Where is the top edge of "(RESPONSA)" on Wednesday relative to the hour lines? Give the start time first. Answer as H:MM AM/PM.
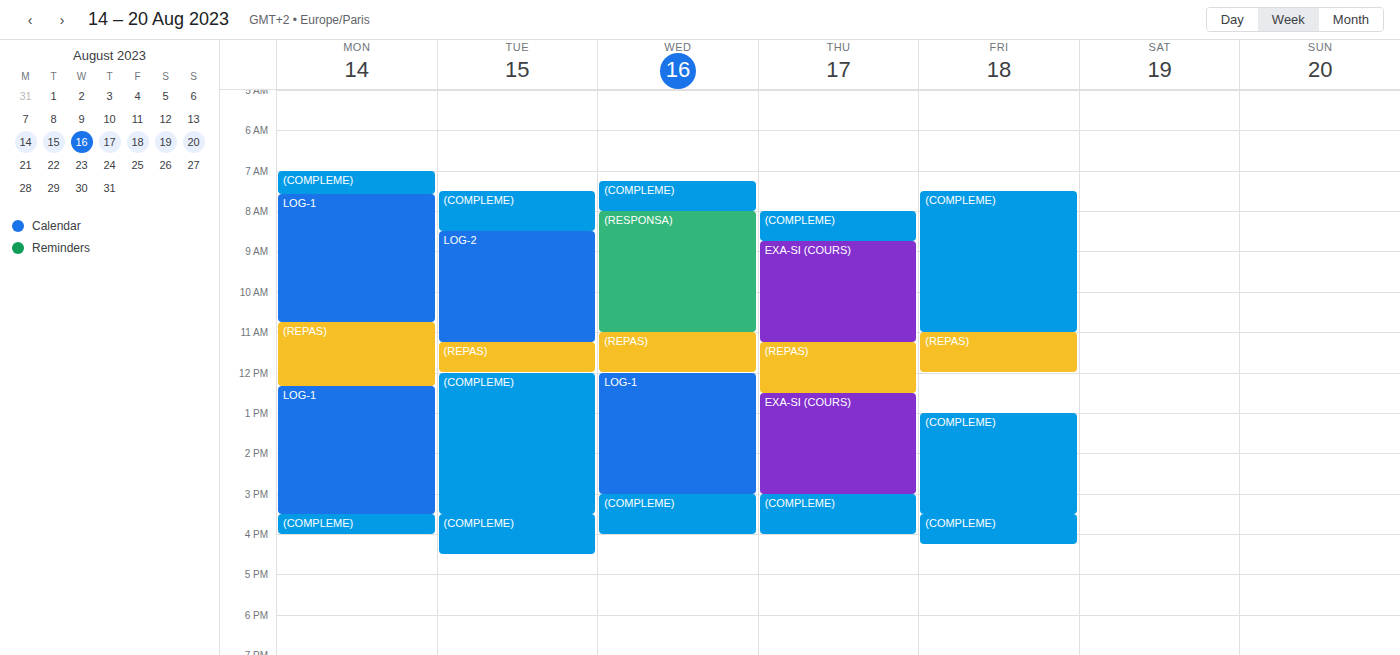
8:00 AM -- exactly on the 8 AM line.